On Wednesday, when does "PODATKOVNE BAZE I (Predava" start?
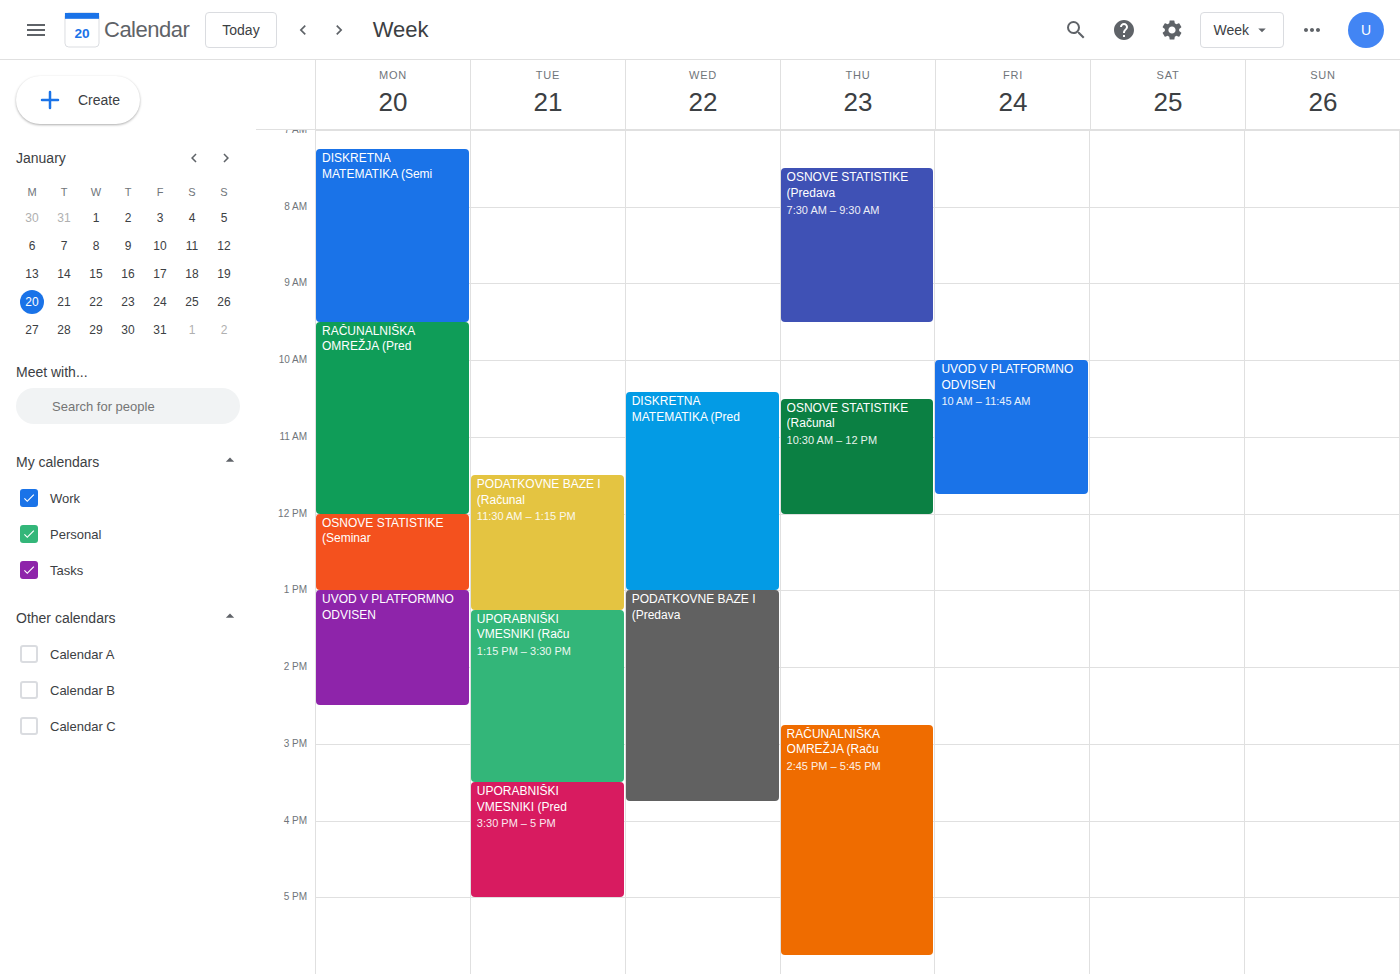
1:00 PM